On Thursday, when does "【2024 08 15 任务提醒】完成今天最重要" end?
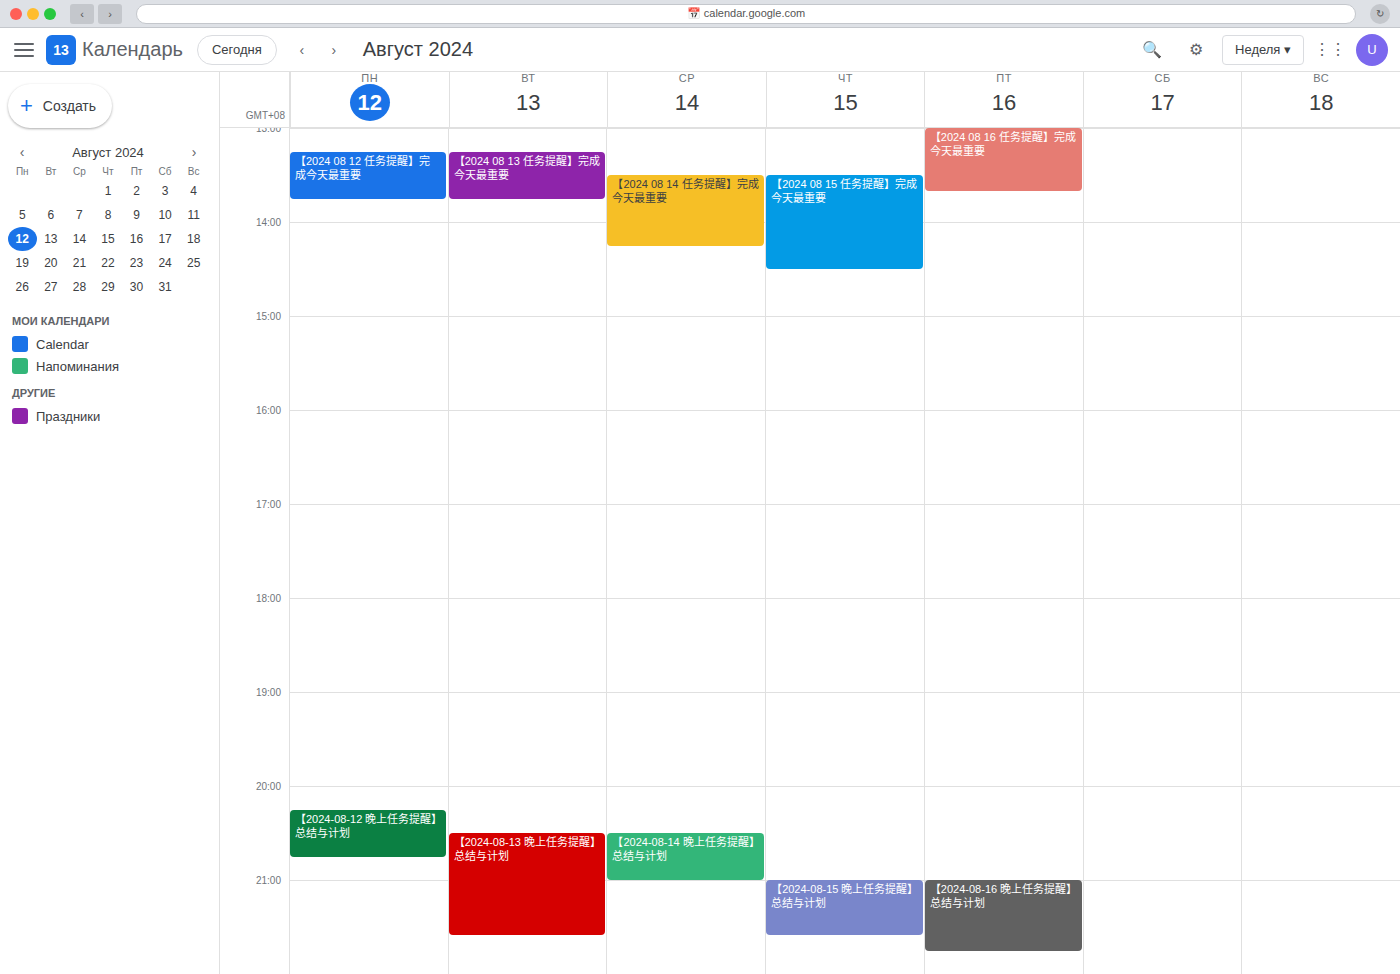
2:30 PM